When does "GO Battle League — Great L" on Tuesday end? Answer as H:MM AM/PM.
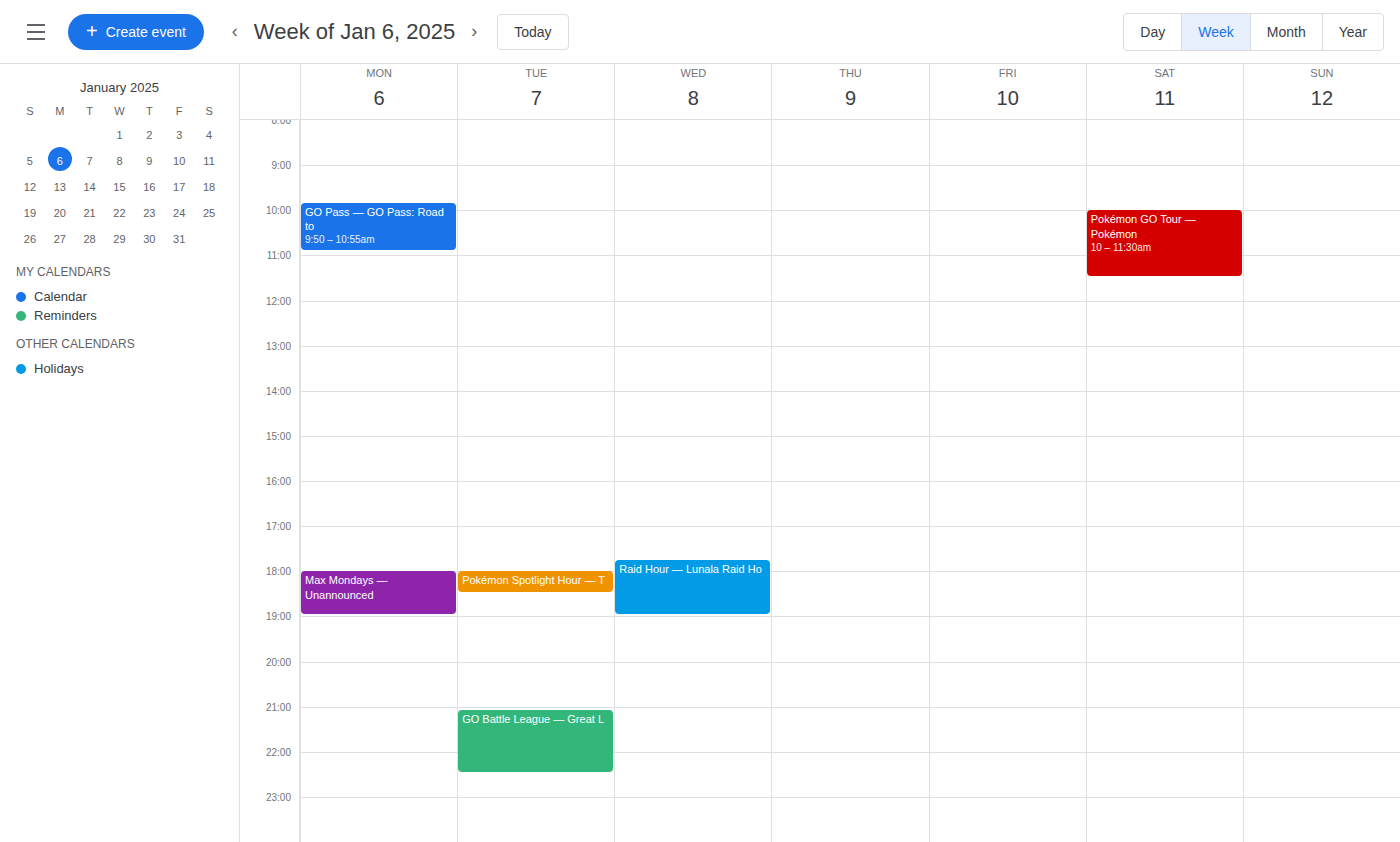
10:30 PM